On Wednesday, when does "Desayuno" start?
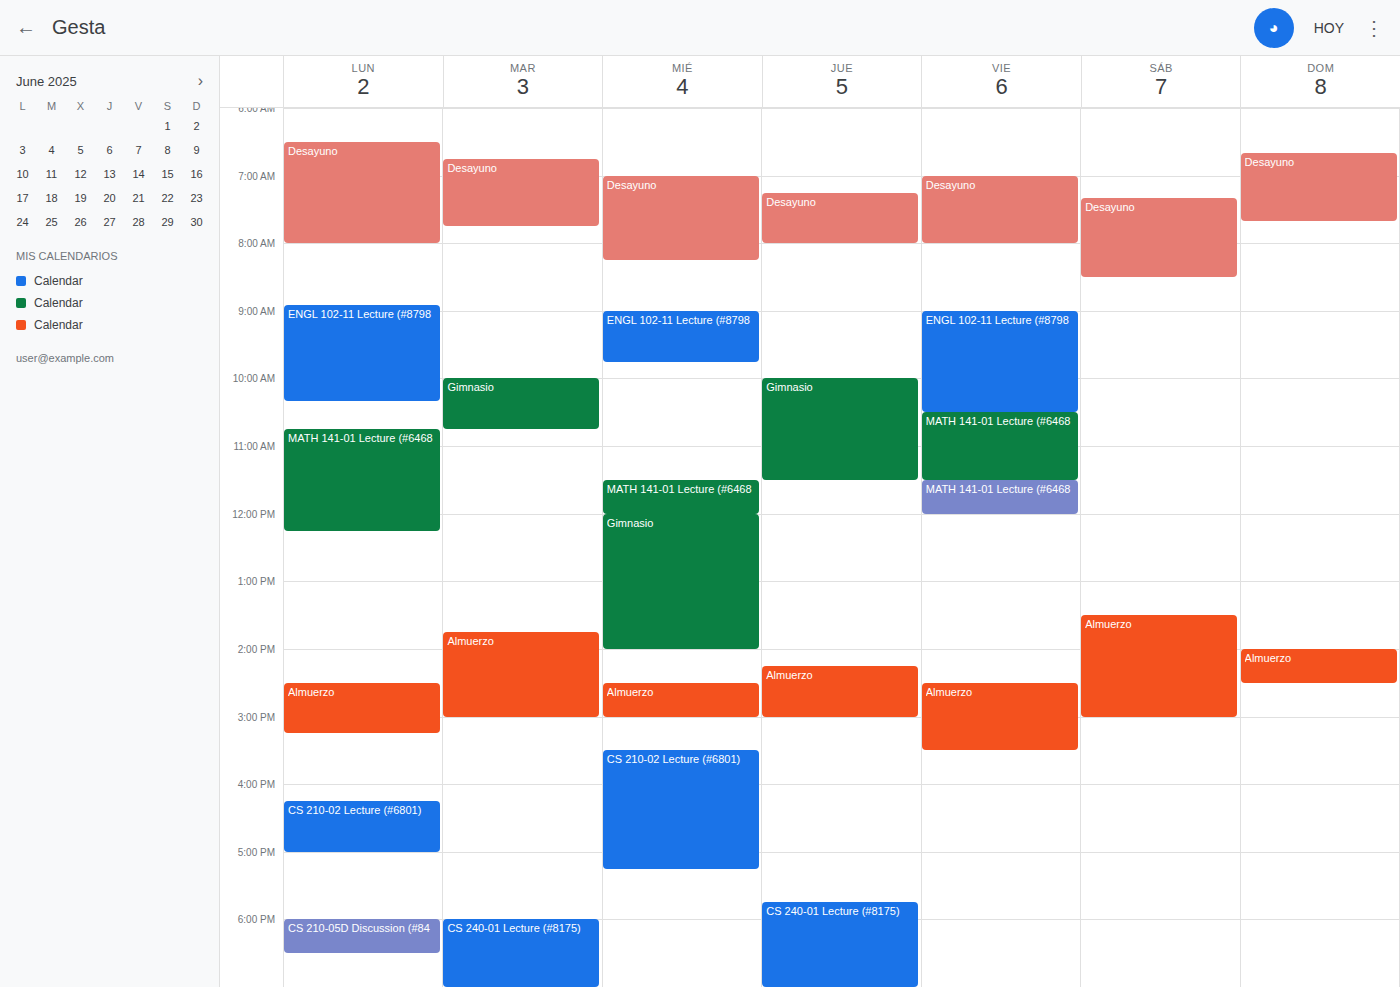
7:00 AM